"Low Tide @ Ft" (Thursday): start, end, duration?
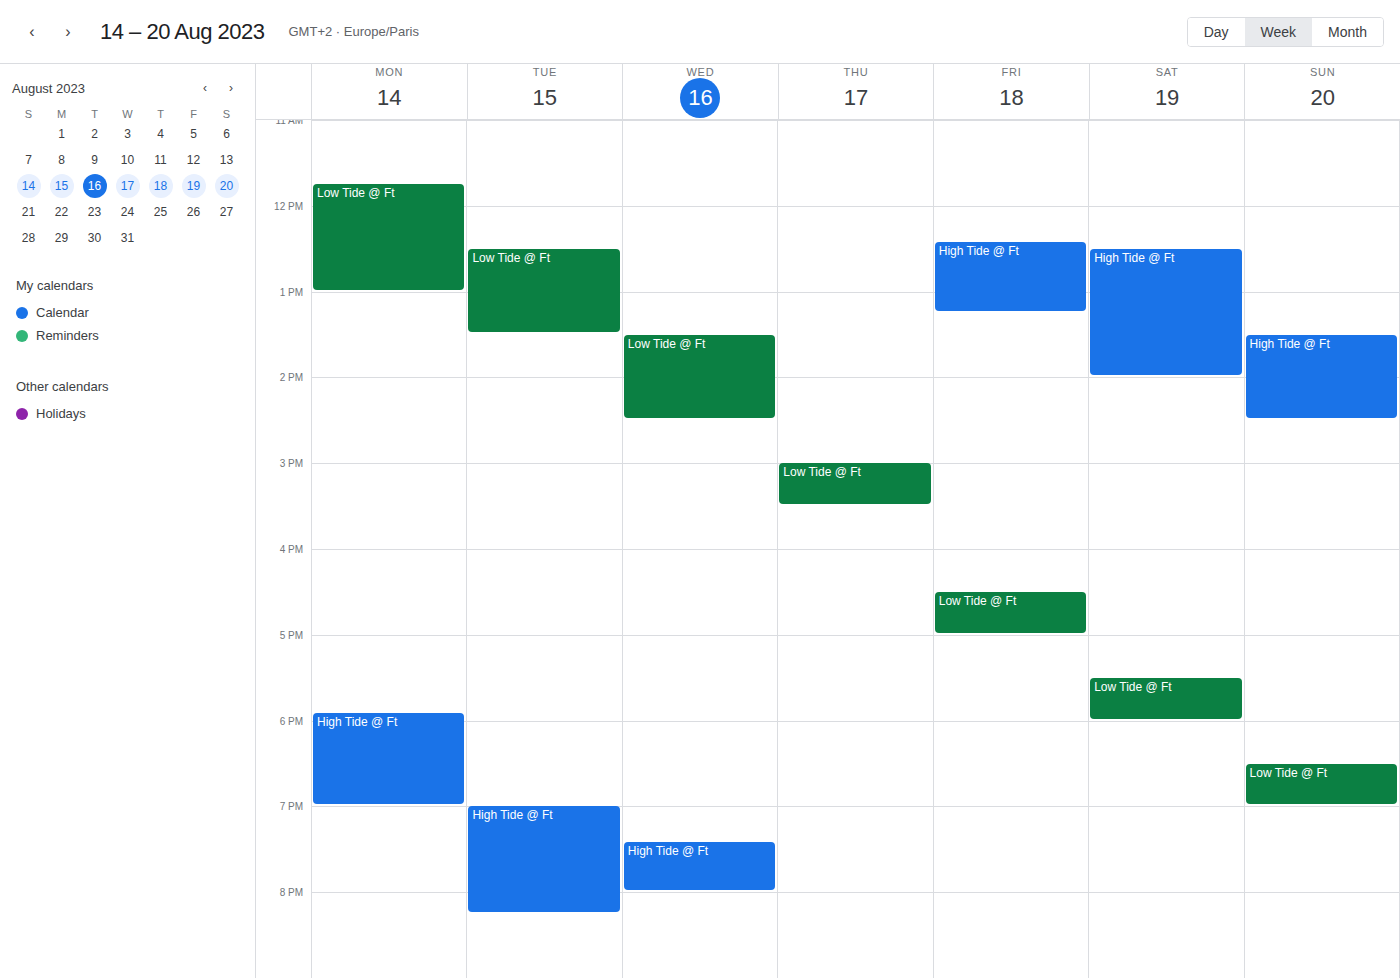
3:00 PM to 3:30 PM, 30 minutes